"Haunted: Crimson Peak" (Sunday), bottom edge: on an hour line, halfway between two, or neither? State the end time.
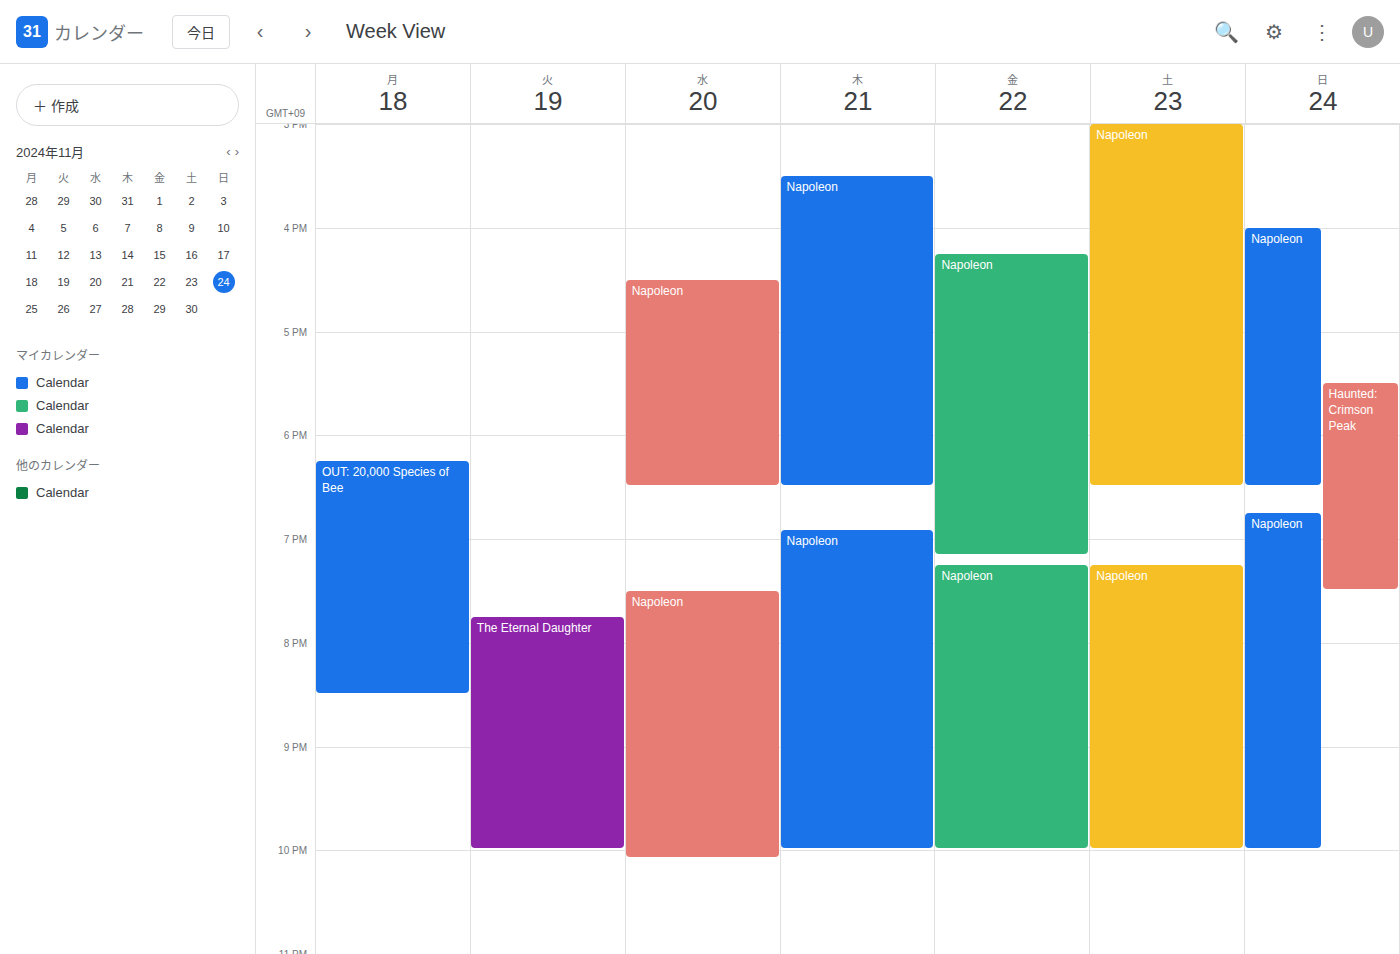
7:30 PM -- halfway between the 7 PM and 8 PM lines.